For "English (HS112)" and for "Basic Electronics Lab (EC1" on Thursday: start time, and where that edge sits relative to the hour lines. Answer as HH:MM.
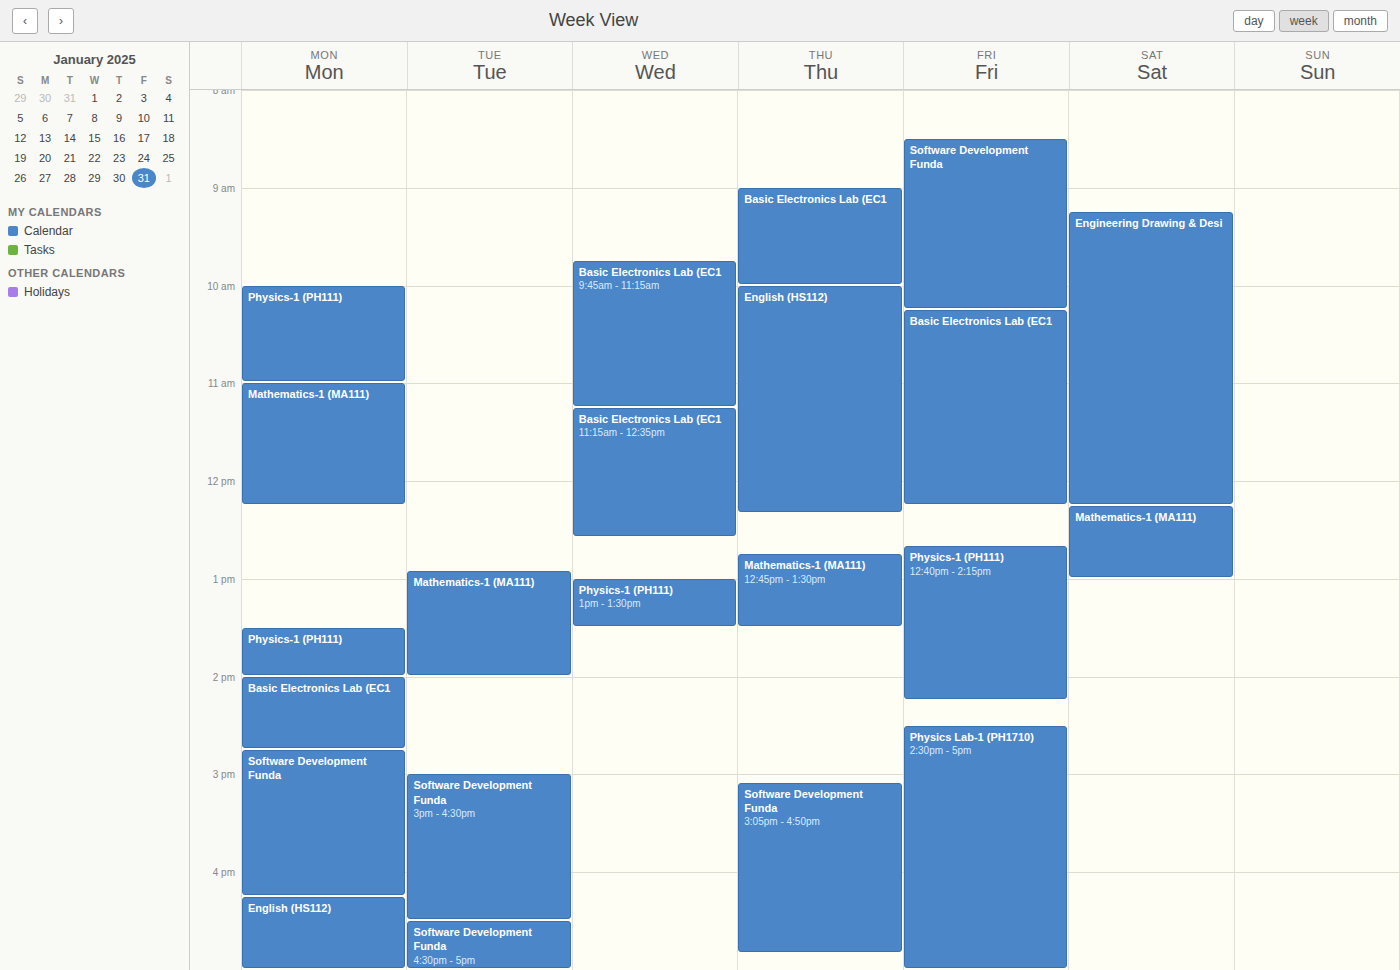
"English (HS112)": 10:00, exactly on the 10:00 line. "Basic Electronics Lab (EC1": 09:00, exactly on the 09:00 line.